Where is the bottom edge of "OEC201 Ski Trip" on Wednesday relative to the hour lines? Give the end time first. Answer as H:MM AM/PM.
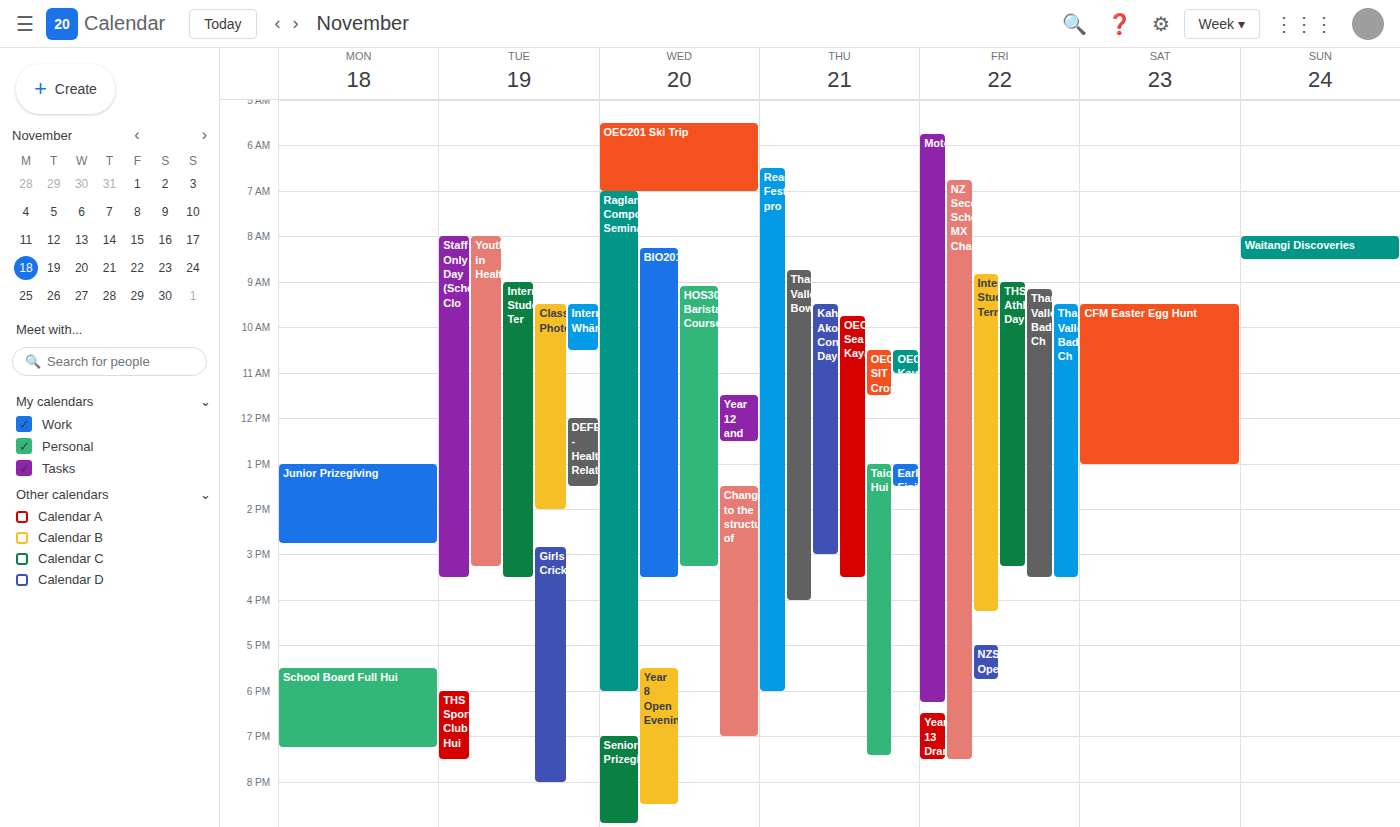
7:00 AM -- exactly on the 7 AM line.